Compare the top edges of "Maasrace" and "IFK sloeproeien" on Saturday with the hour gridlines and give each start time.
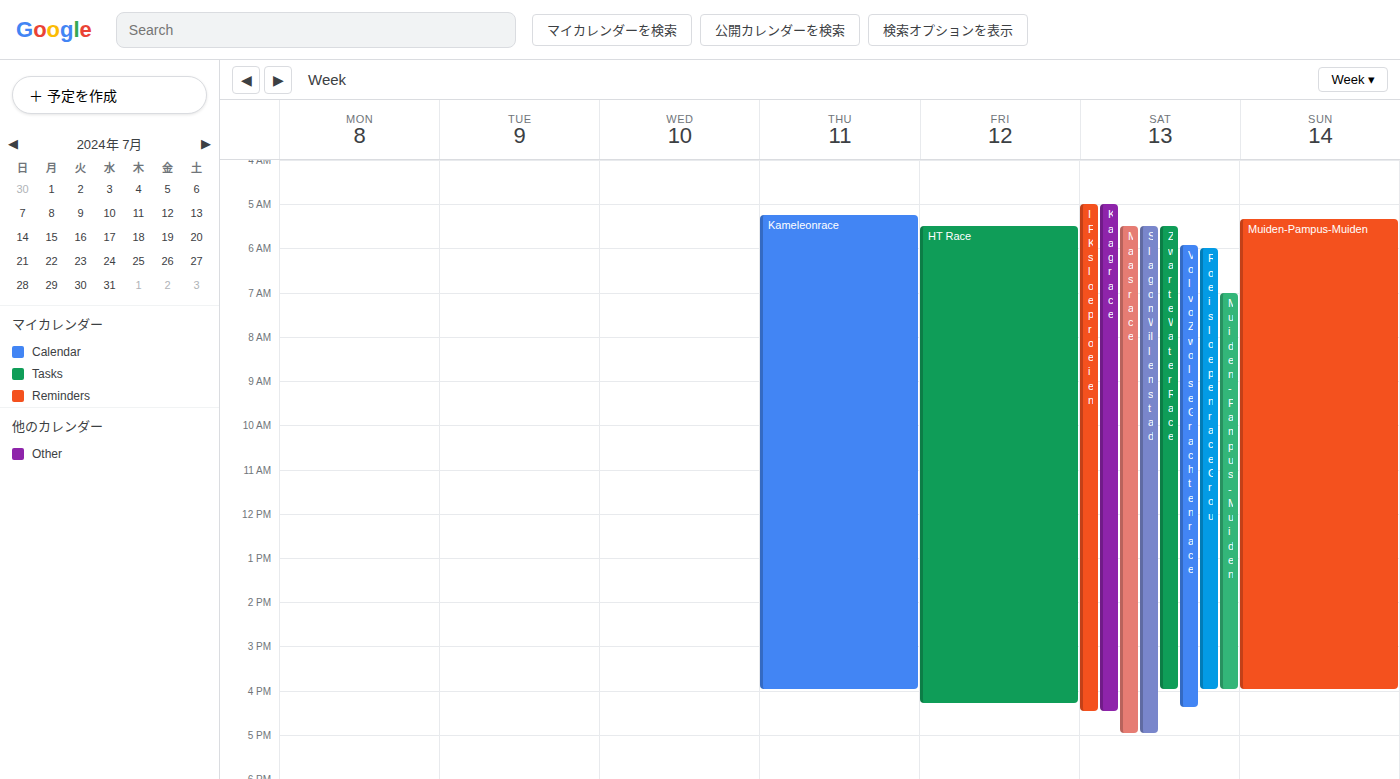
"Maasrace": 5:30 AM, halfway between the 5 AM and 6 AM lines. "IFK sloeproeien": 5:00 AM, exactly on the 5 AM line.